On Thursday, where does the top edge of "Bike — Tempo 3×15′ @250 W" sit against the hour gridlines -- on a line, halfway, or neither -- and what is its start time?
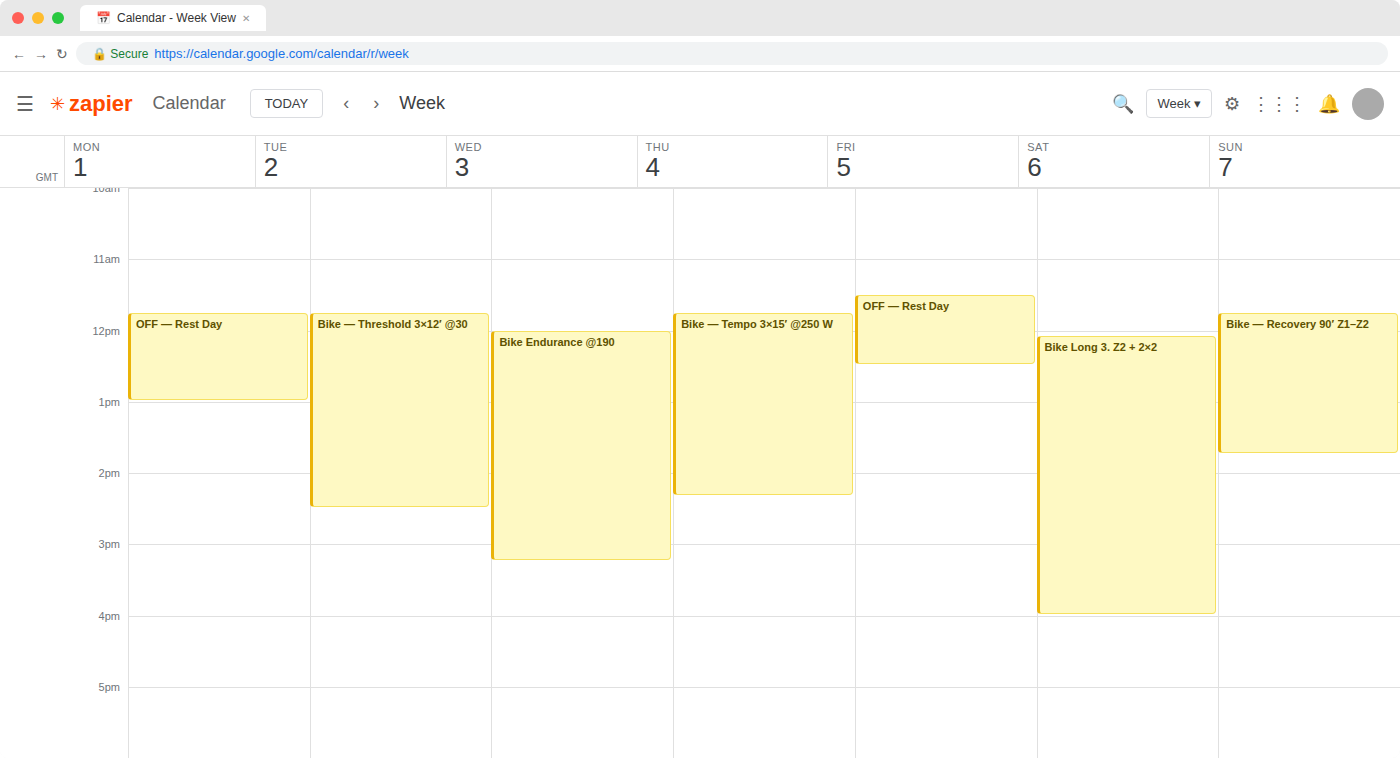
11:45 AM -- neither: three quarters of the way from the 11 AM line to the 12 PM line.